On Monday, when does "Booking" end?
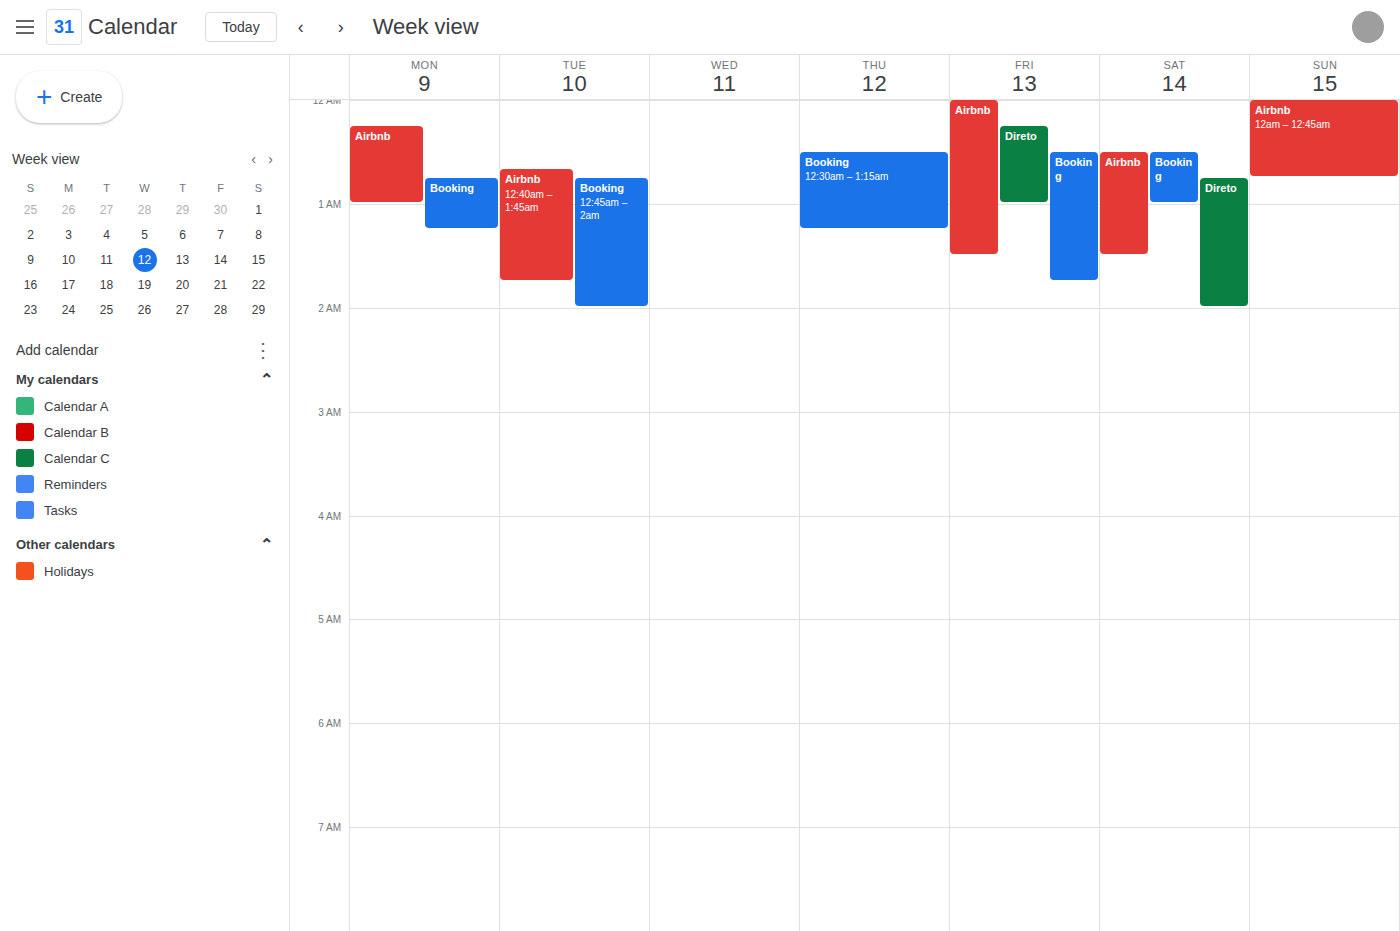
01:15